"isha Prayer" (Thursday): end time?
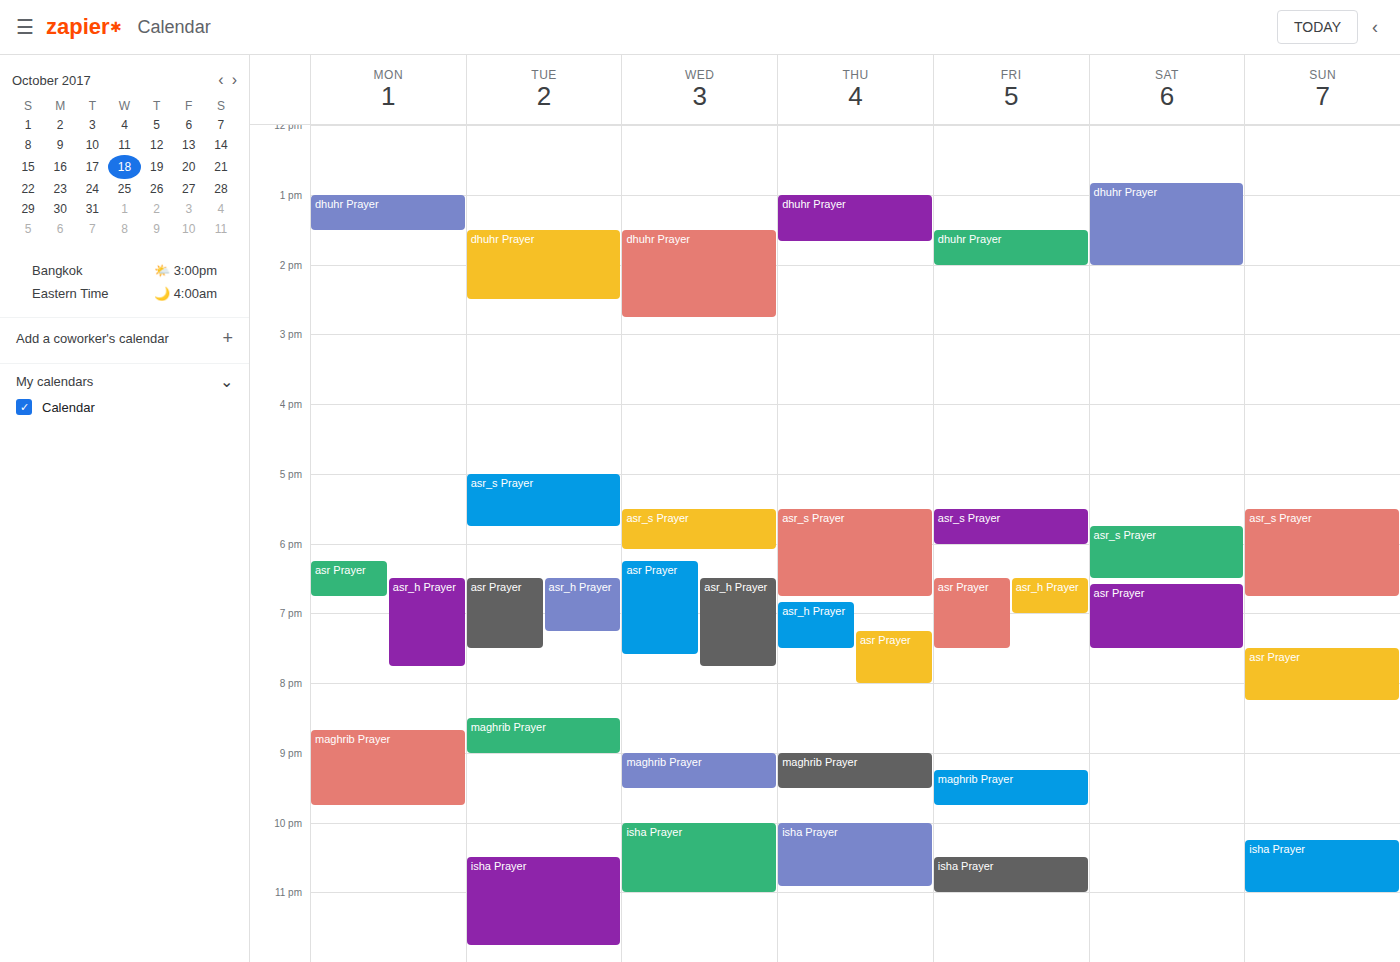
10:55 PM